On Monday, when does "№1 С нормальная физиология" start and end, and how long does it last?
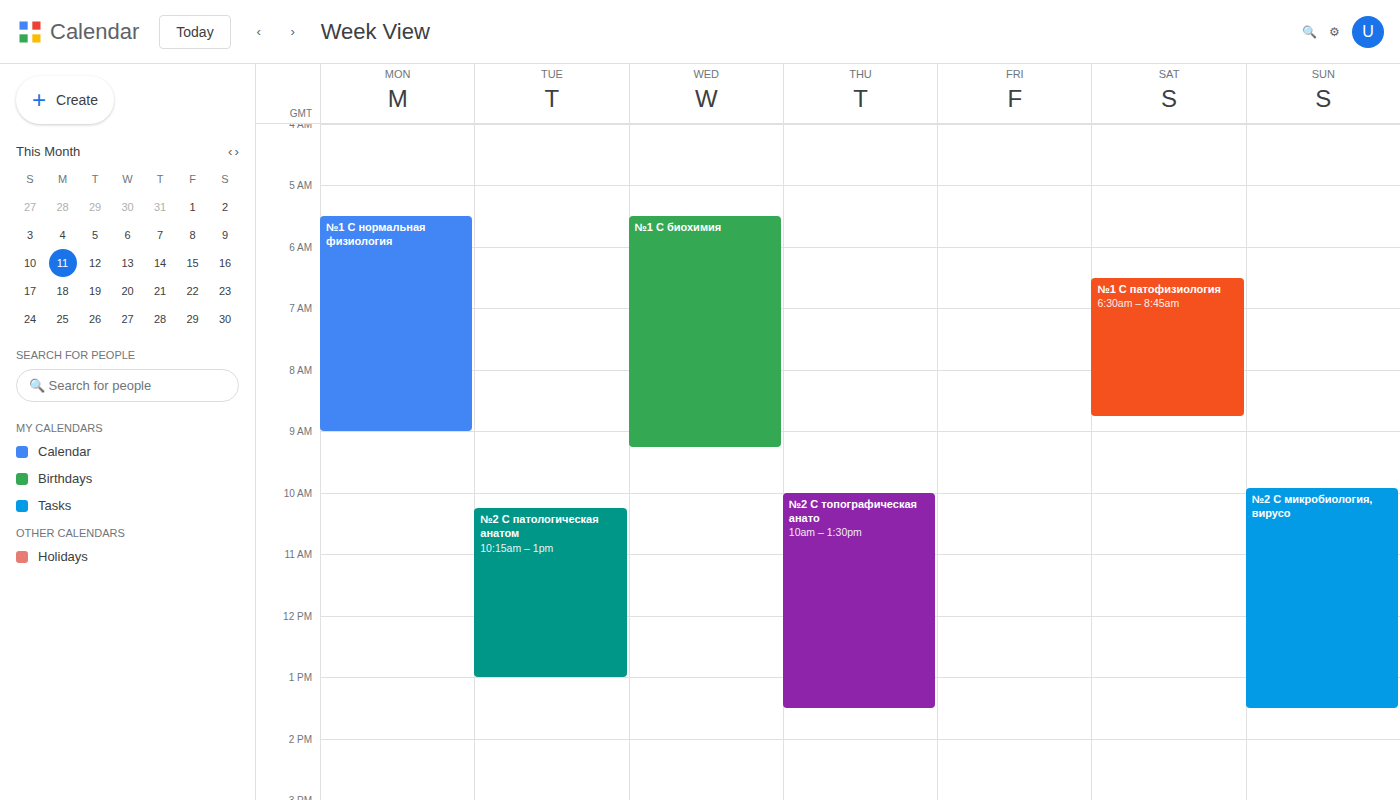
5:30 AM to 9:00 AM, 3 hours 30 minutes